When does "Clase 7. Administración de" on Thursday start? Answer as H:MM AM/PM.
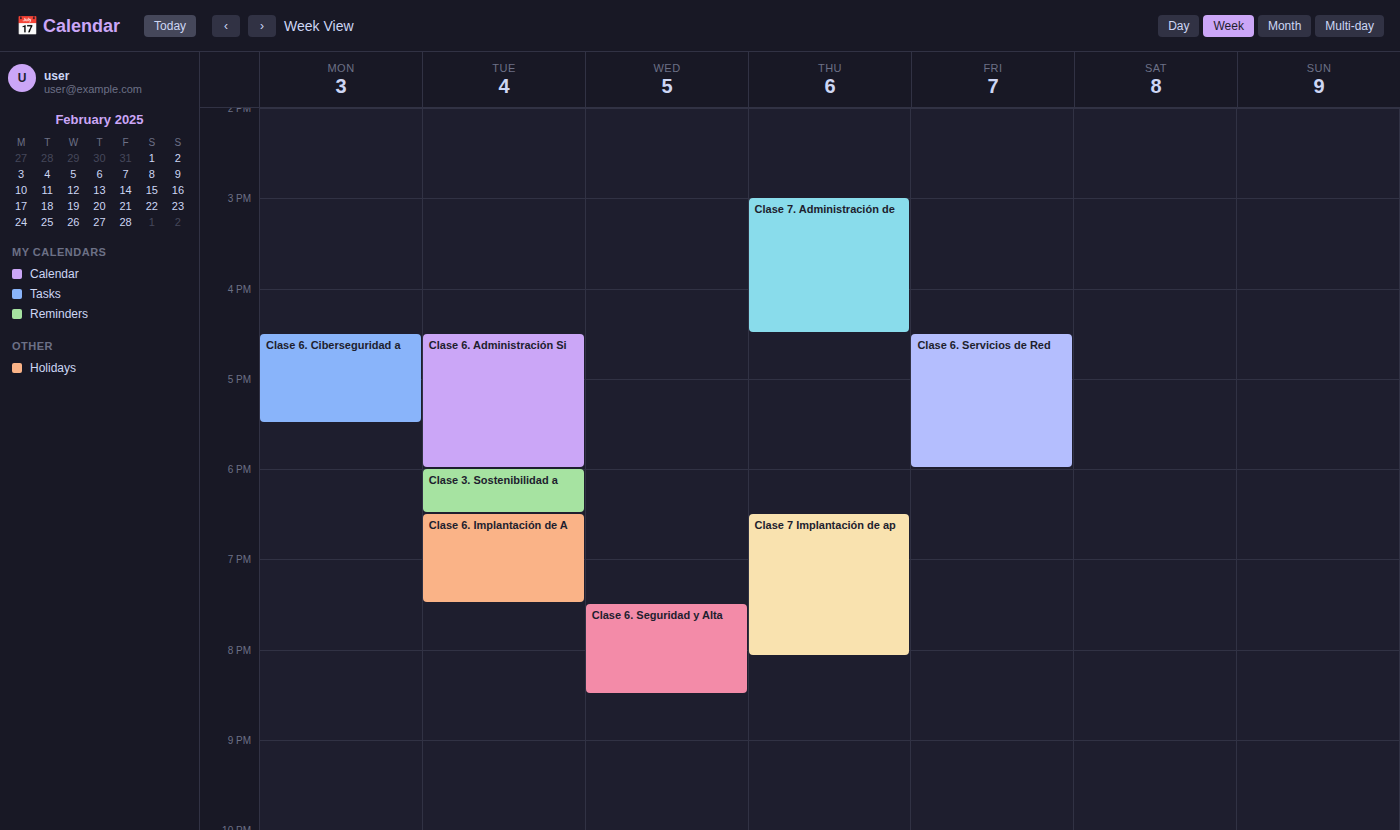
3:00 PM